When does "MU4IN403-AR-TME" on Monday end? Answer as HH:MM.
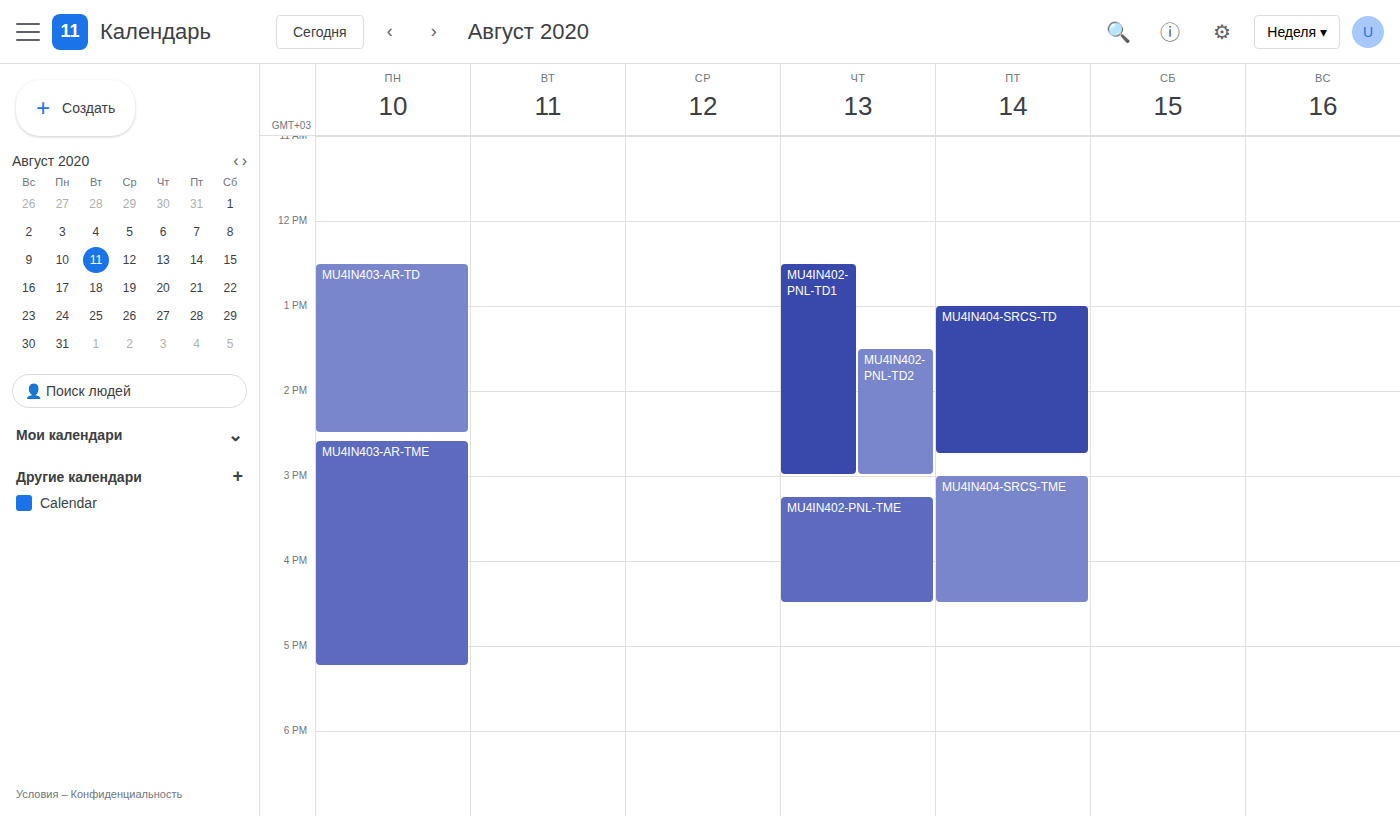
17:15